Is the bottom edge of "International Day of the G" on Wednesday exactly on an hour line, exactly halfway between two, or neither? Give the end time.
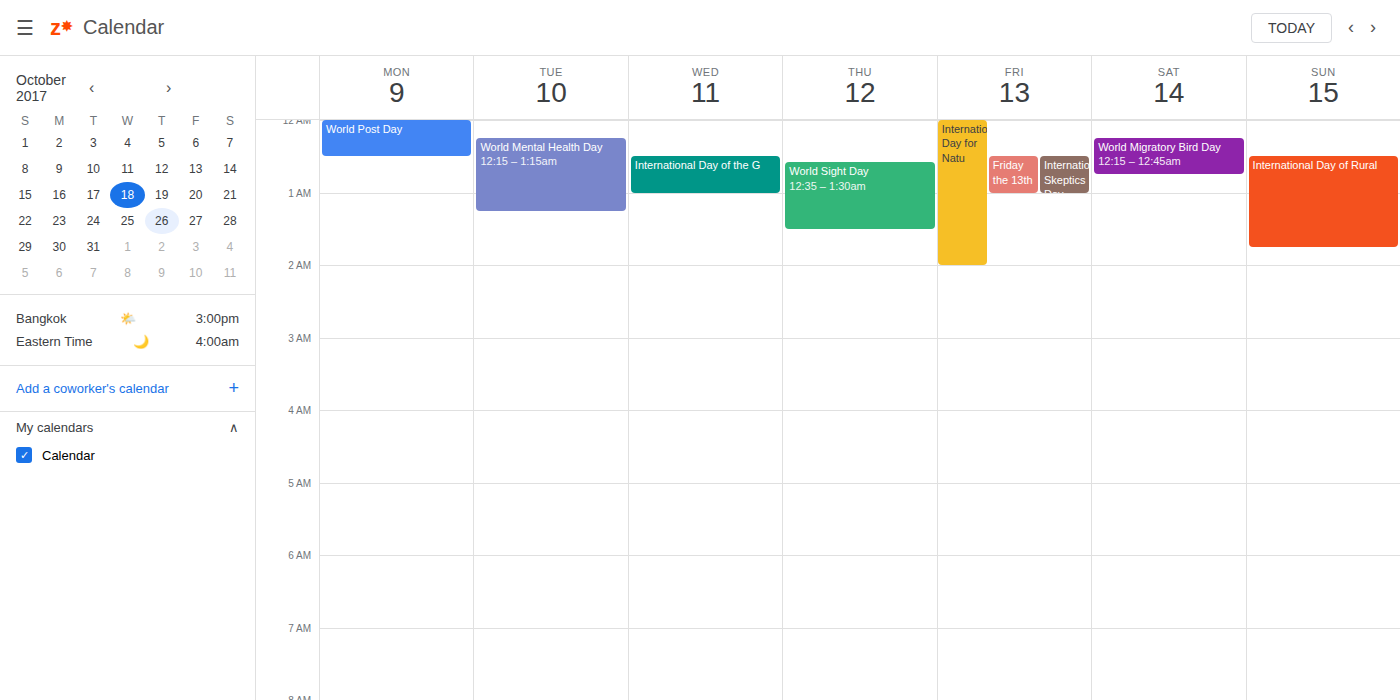
1:00 AM -- exactly on the 1 AM line.